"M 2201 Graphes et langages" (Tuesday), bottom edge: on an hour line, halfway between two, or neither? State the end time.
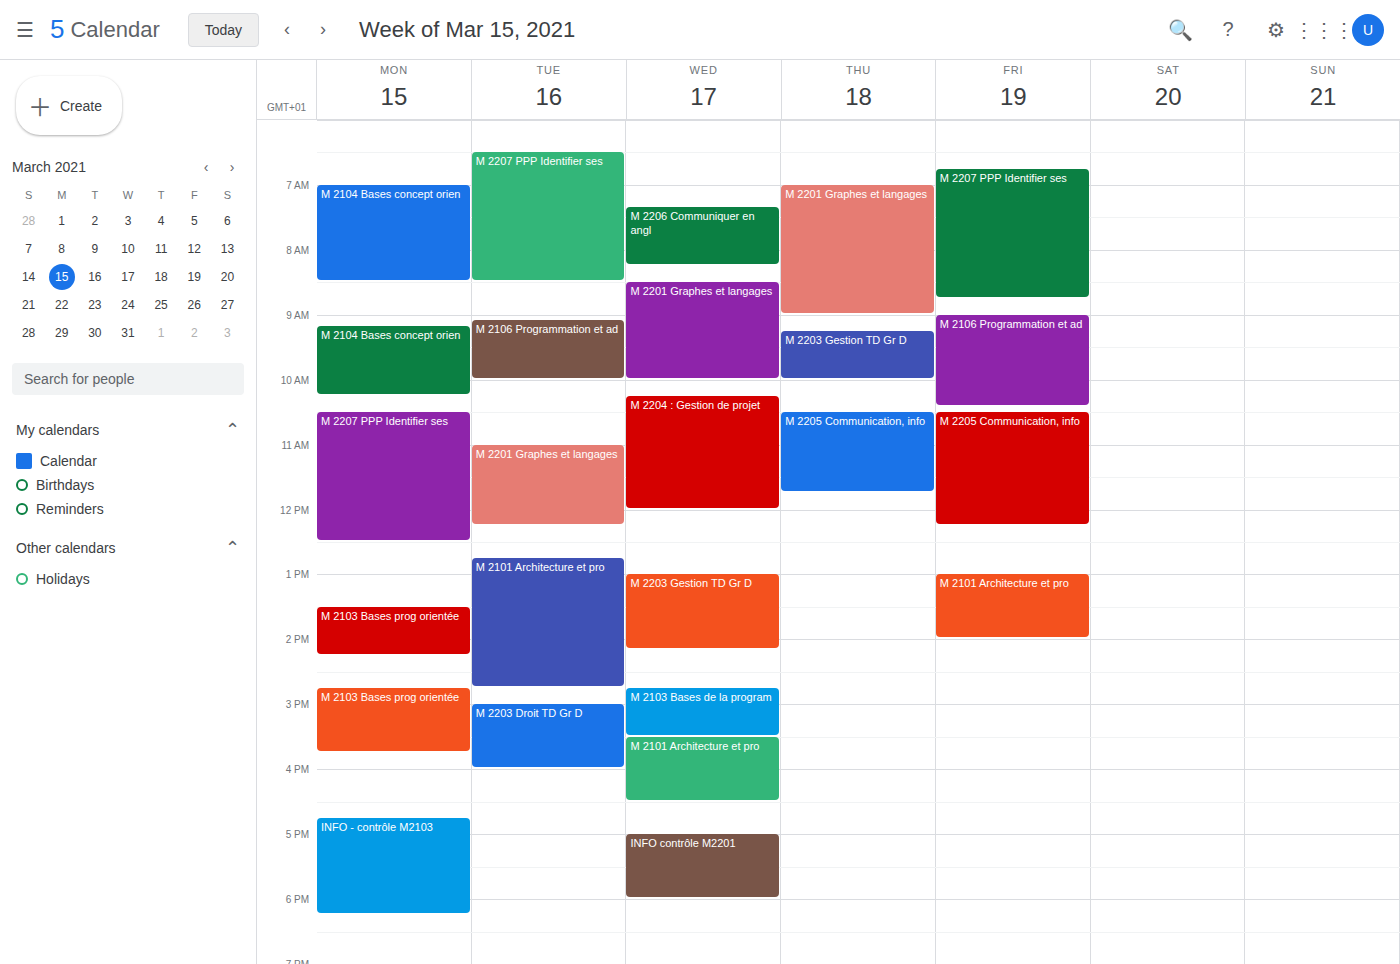
12:15 -- neither: a quarter of the way from the 12:00 line to the 13:00 line.